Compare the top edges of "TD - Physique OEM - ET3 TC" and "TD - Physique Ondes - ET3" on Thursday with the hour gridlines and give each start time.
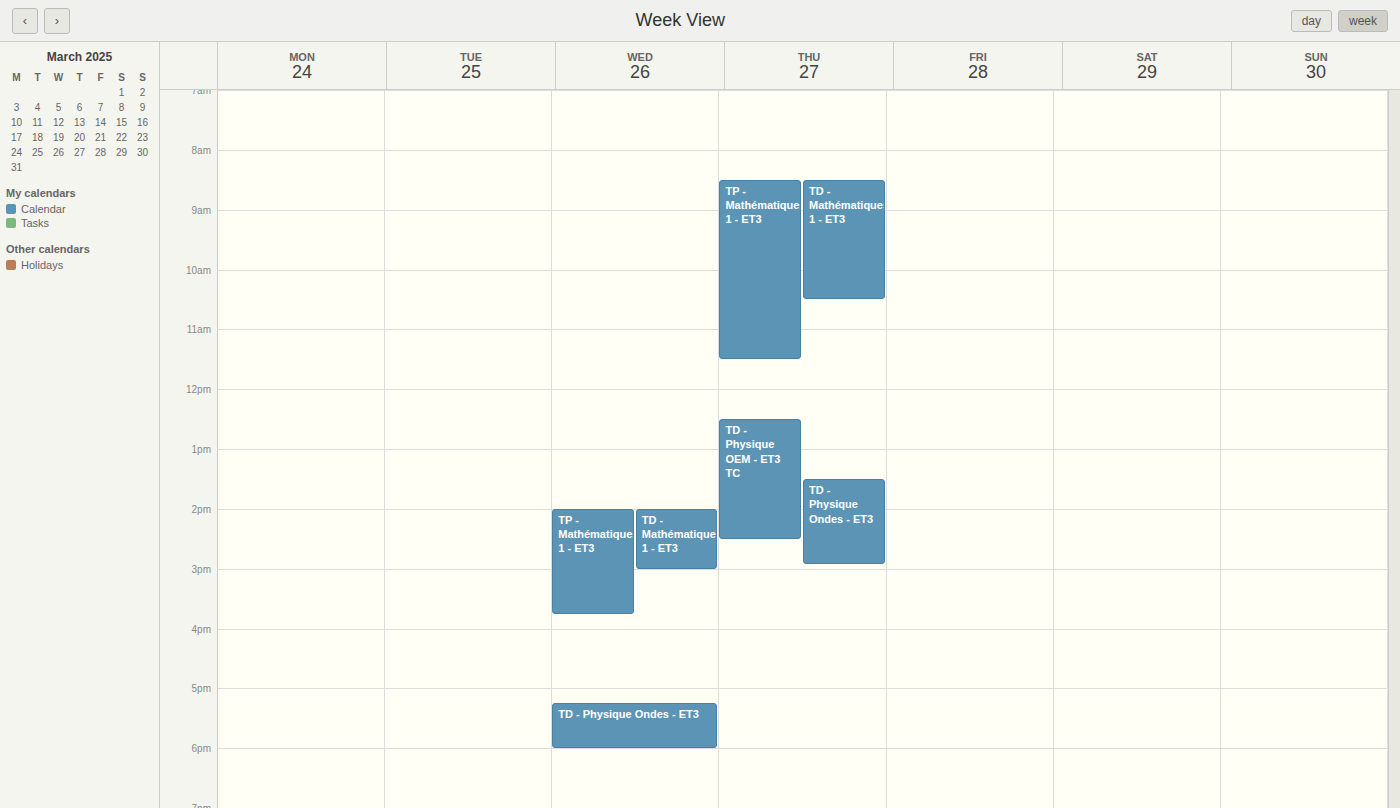
"TD - Physique OEM - ET3 TC": 12:30 PM, halfway between the 12 PM and 1 PM lines. "TD - Physique Ondes - ET3": 1:30 PM, halfway between the 1 PM and 2 PM lines.